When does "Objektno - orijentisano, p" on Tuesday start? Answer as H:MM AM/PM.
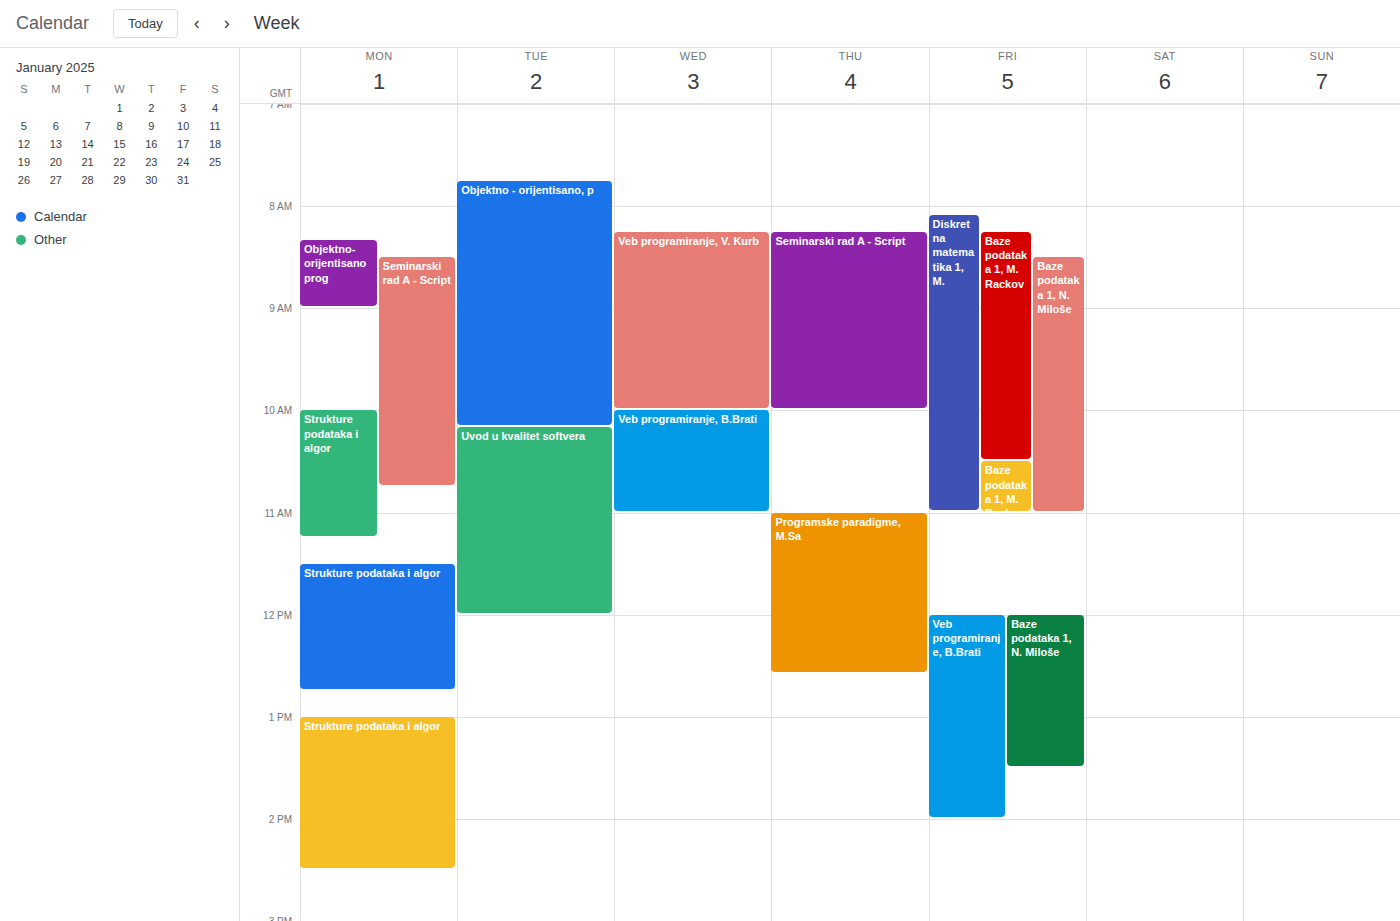
7:45 AM